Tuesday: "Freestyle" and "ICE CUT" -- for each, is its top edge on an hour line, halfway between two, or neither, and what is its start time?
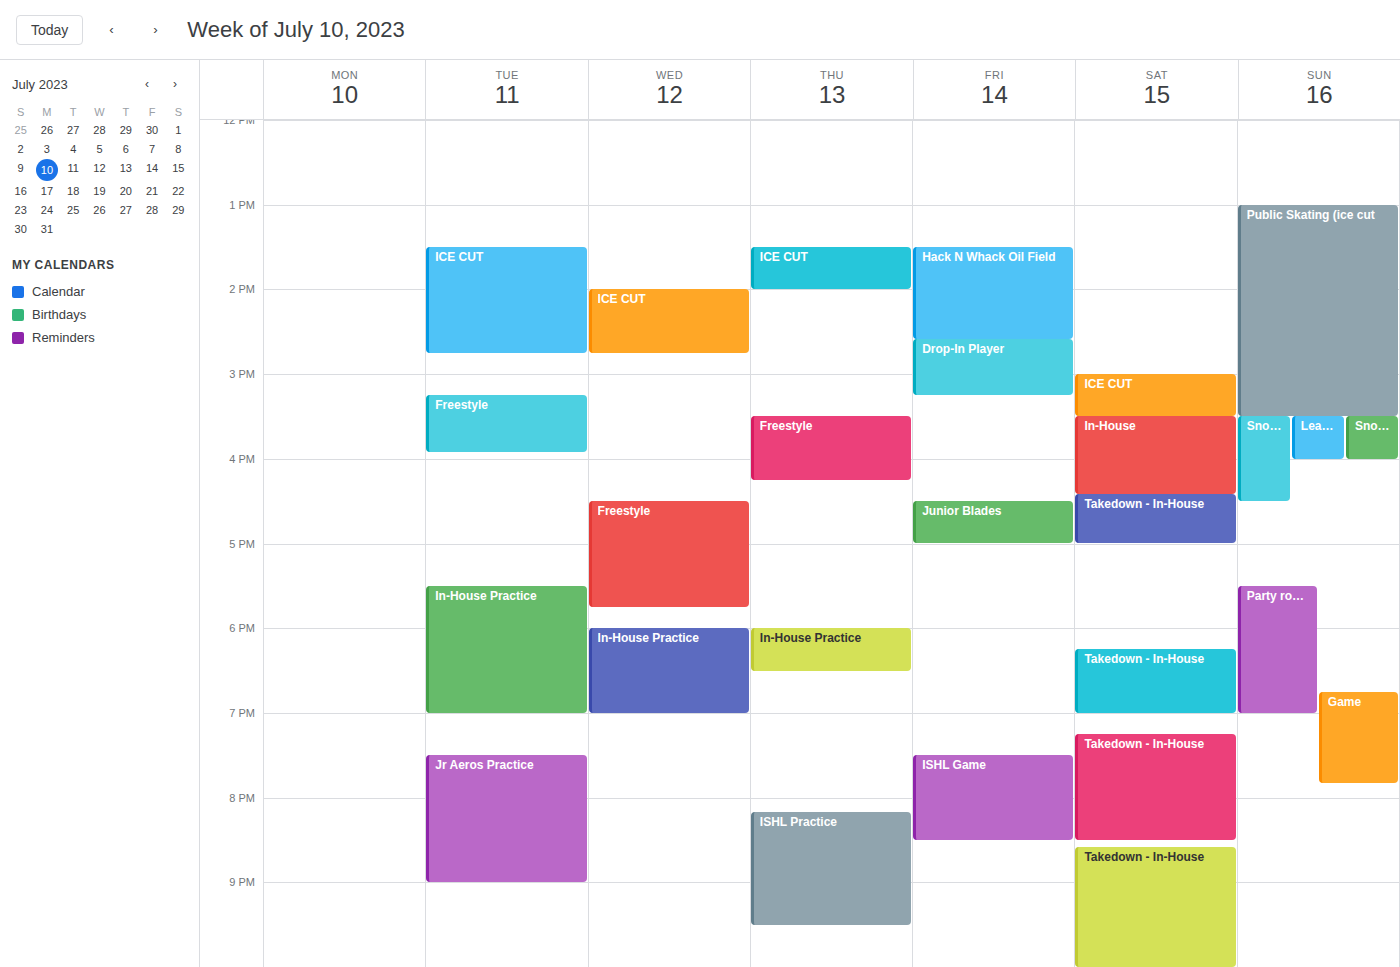
"Freestyle": 3:15 PM, neither: a quarter of the way from the 3 PM line to the 4 PM line. "ICE CUT": 1:30 PM, halfway between the 1 PM and 2 PM lines.